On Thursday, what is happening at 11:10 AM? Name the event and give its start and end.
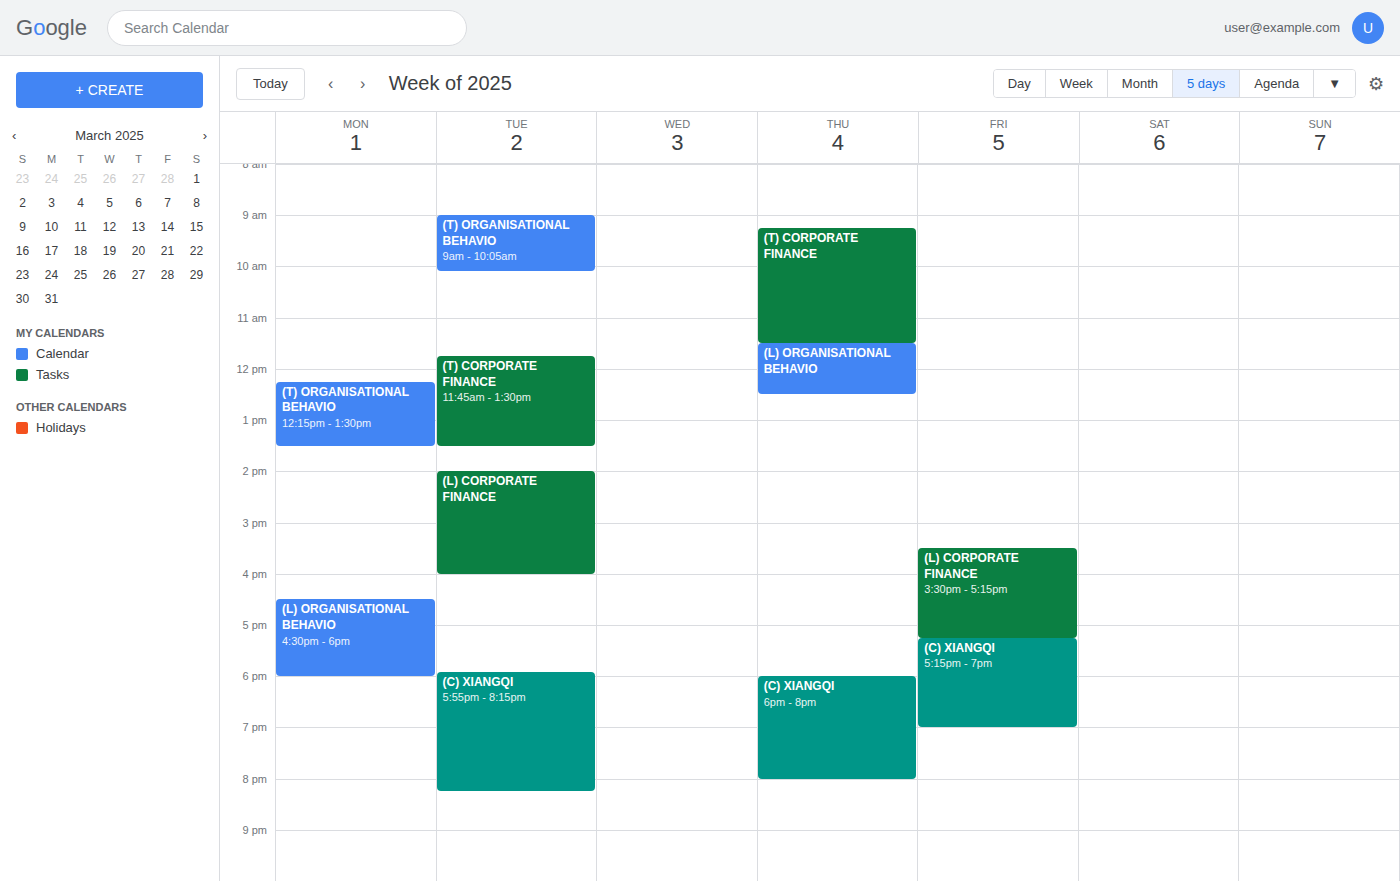
"(T) CORPORATE FINANCE", 9:15 AM to 11:30 AM